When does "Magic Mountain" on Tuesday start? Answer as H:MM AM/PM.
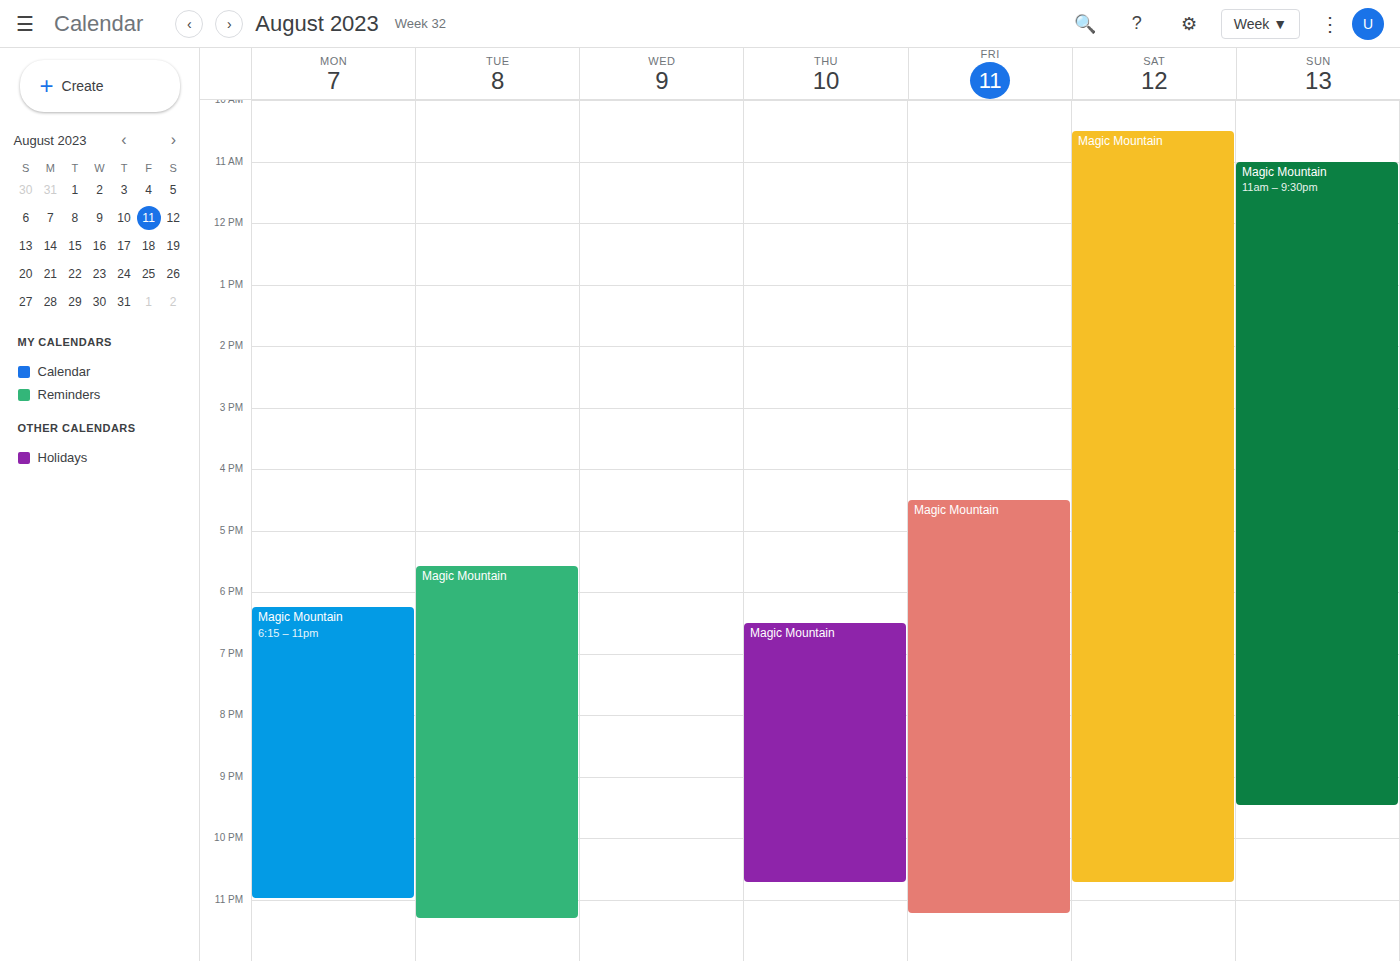
5:35 PM